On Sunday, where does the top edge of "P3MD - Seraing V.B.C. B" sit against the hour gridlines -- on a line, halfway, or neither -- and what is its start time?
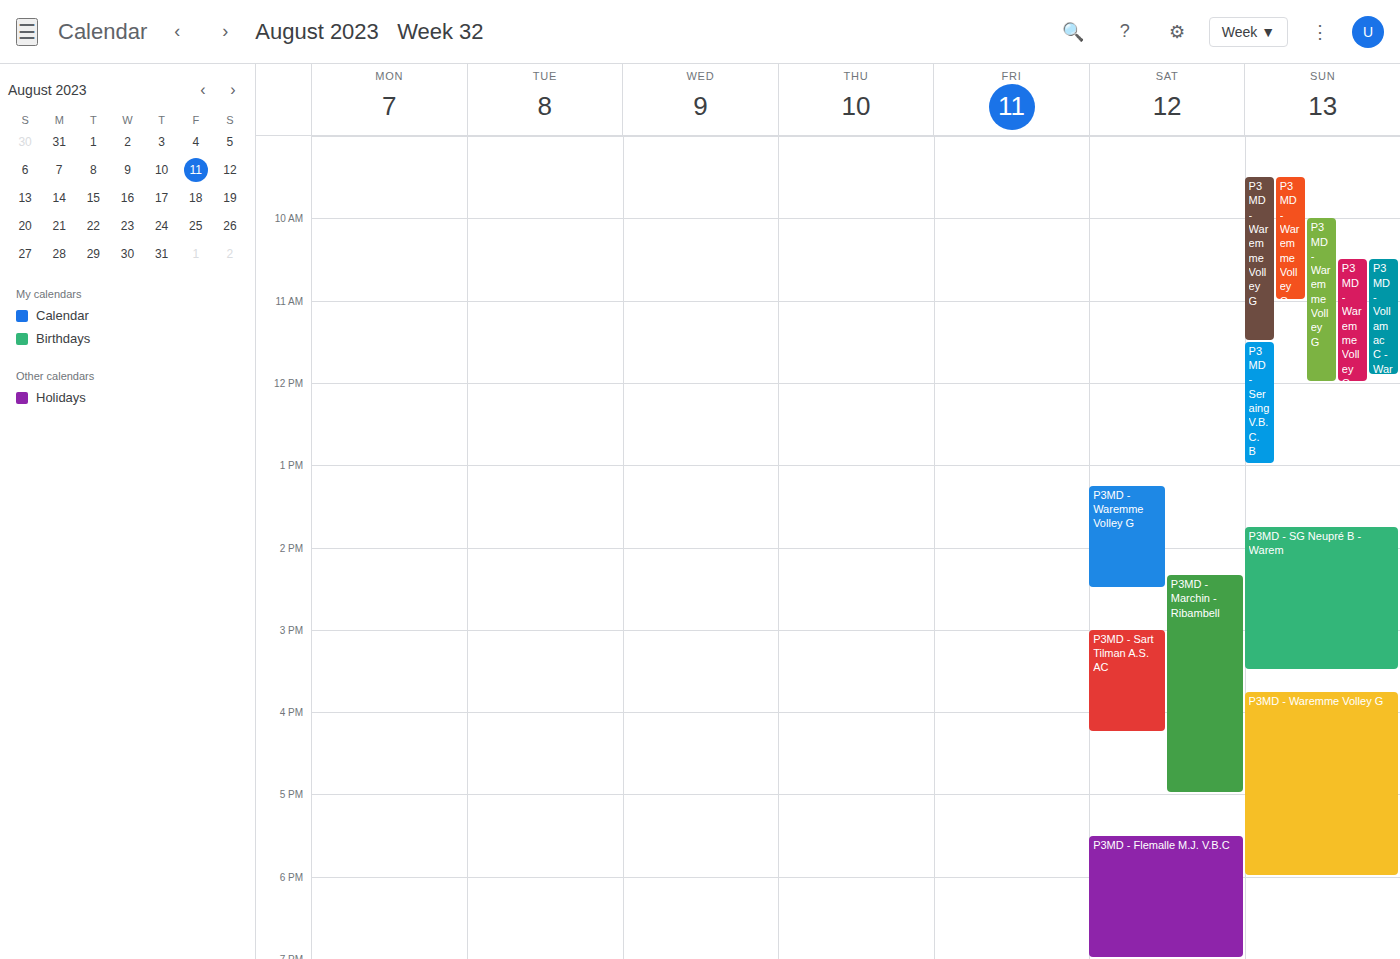
11:30 AM -- halfway between the 11 AM and 12 PM lines.